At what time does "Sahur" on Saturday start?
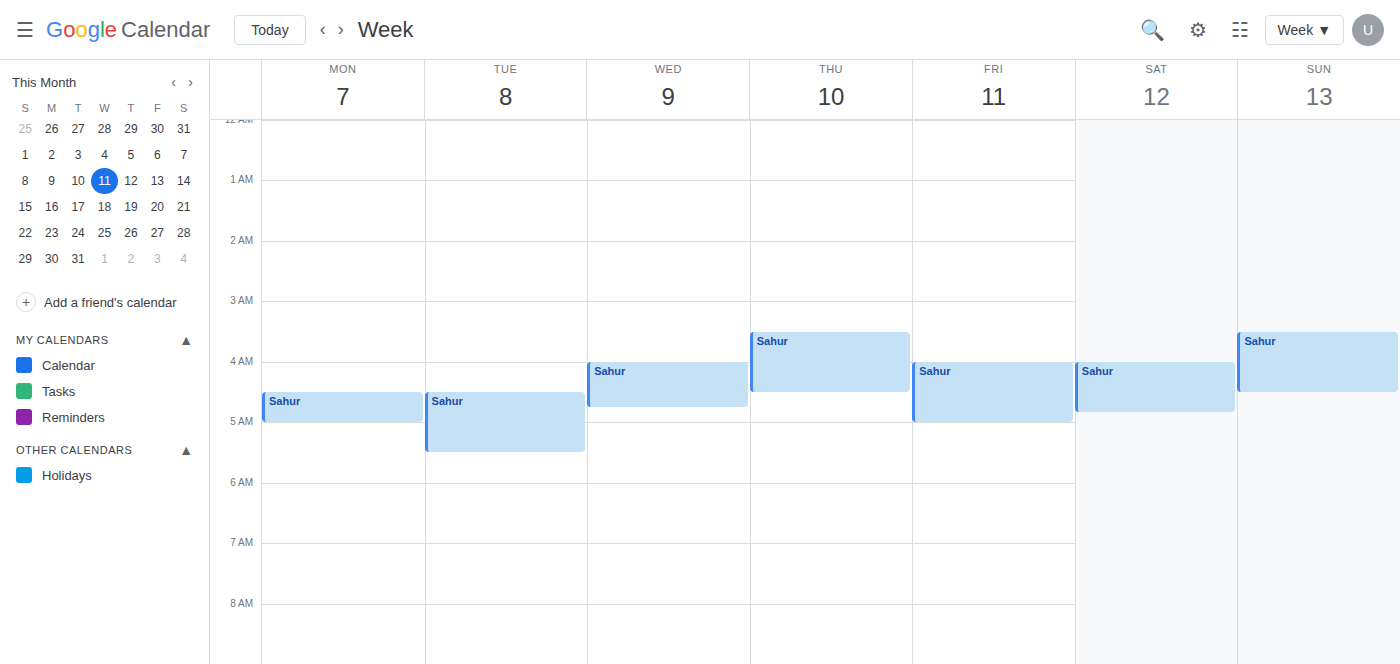
4:00 AM